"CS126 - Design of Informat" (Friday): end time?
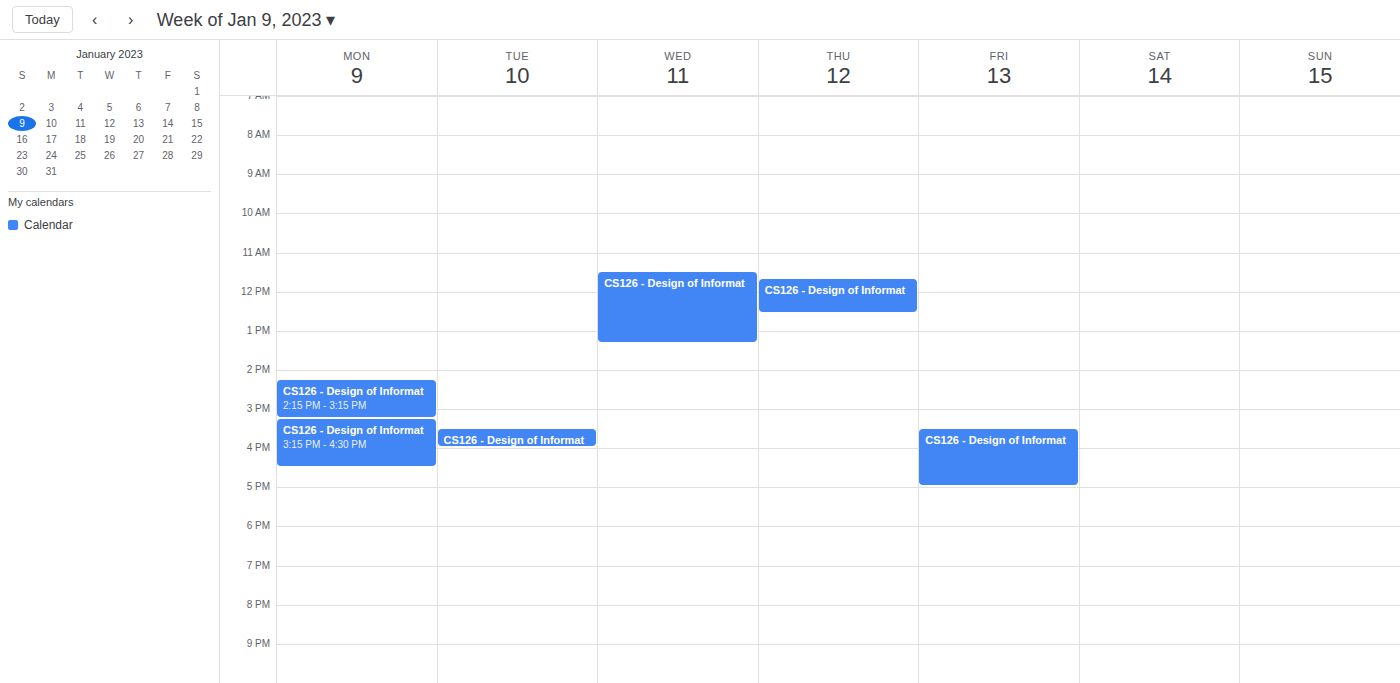
5:00 PM